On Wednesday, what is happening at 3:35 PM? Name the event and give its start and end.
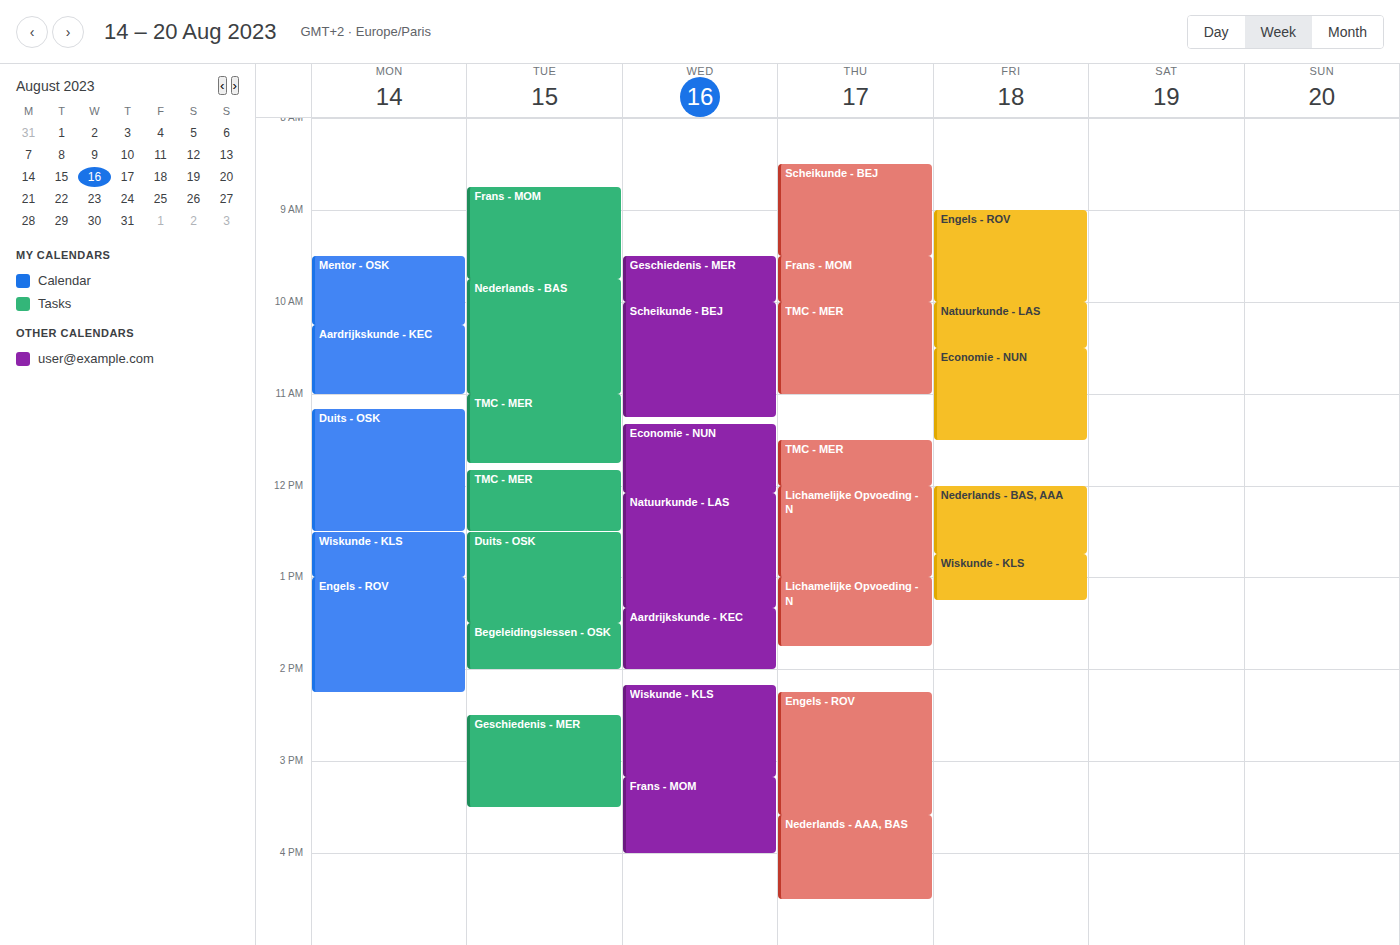
"Frans - MOM", 3:10 PM to 4:00 PM